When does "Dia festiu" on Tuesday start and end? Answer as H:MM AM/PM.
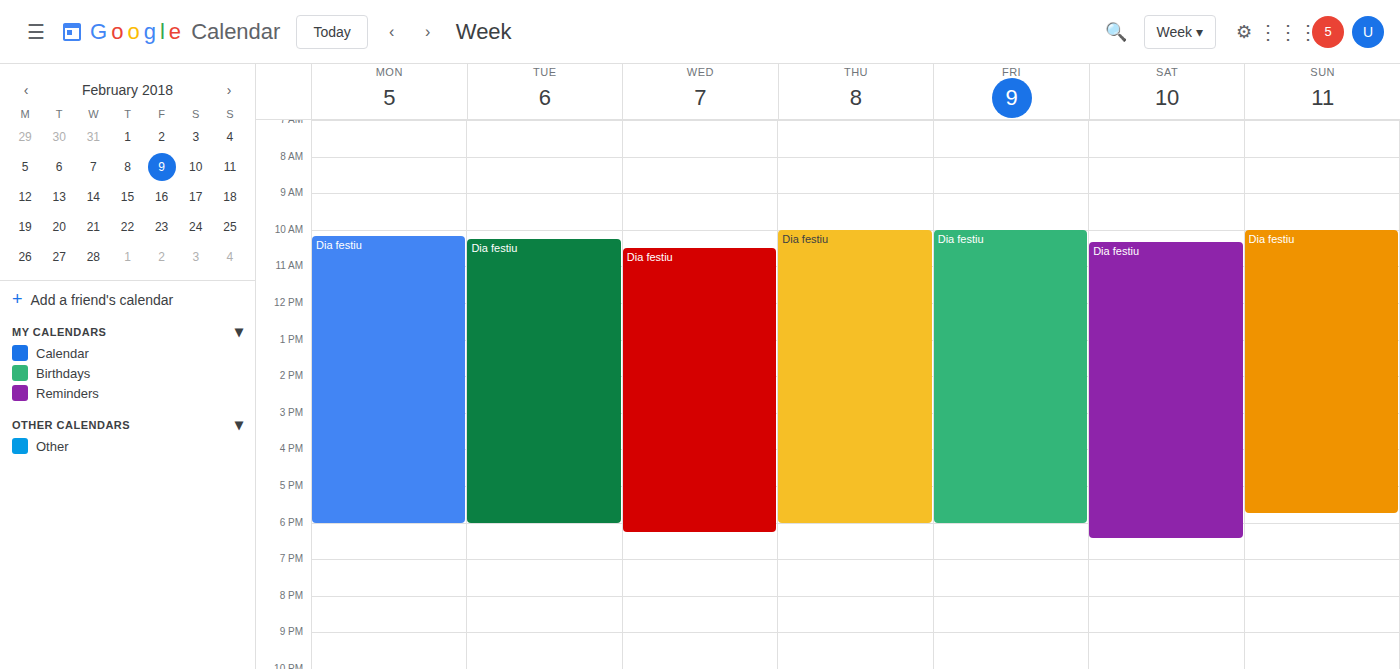
10:15 AM to 6:00 PM